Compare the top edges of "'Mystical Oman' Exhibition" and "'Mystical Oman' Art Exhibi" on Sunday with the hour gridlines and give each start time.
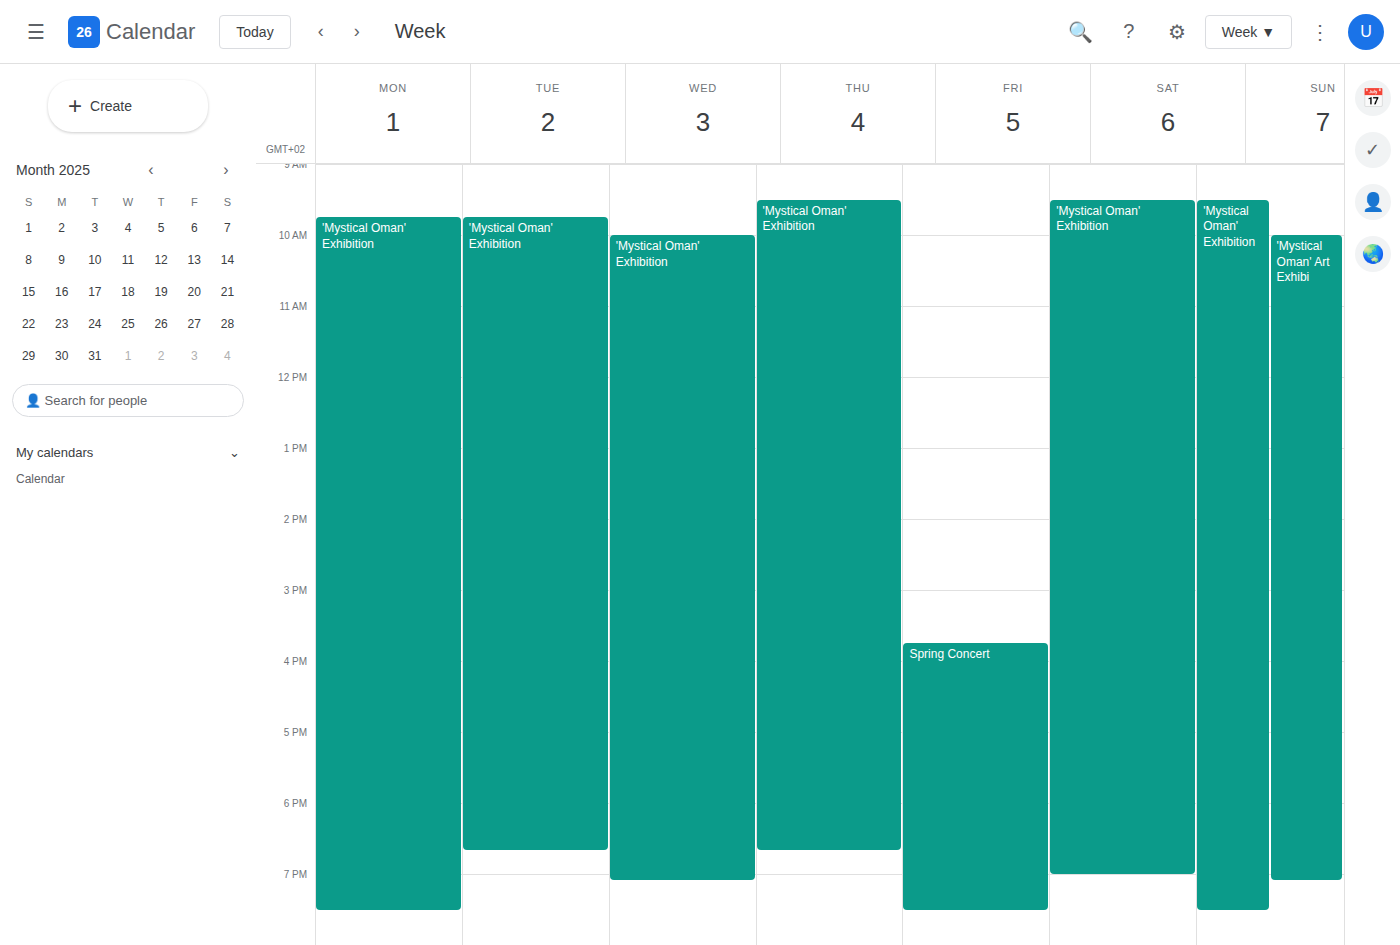
"'Mystical Oman' Exhibition": 9:30 AM, halfway between the 9 AM and 10 AM lines. "'Mystical Oman' Art Exhibi": 10:00 AM, exactly on the 10 AM line.